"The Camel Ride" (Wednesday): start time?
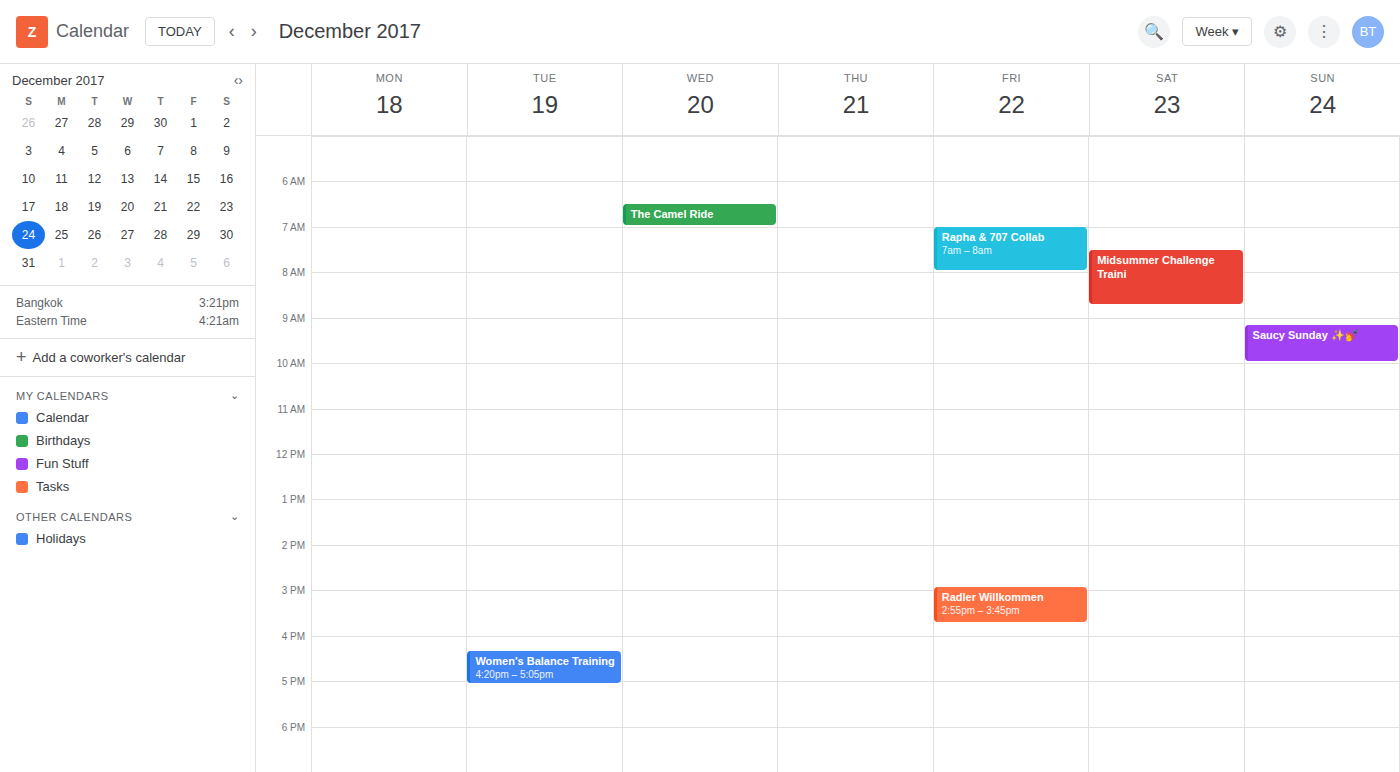
6:30 AM